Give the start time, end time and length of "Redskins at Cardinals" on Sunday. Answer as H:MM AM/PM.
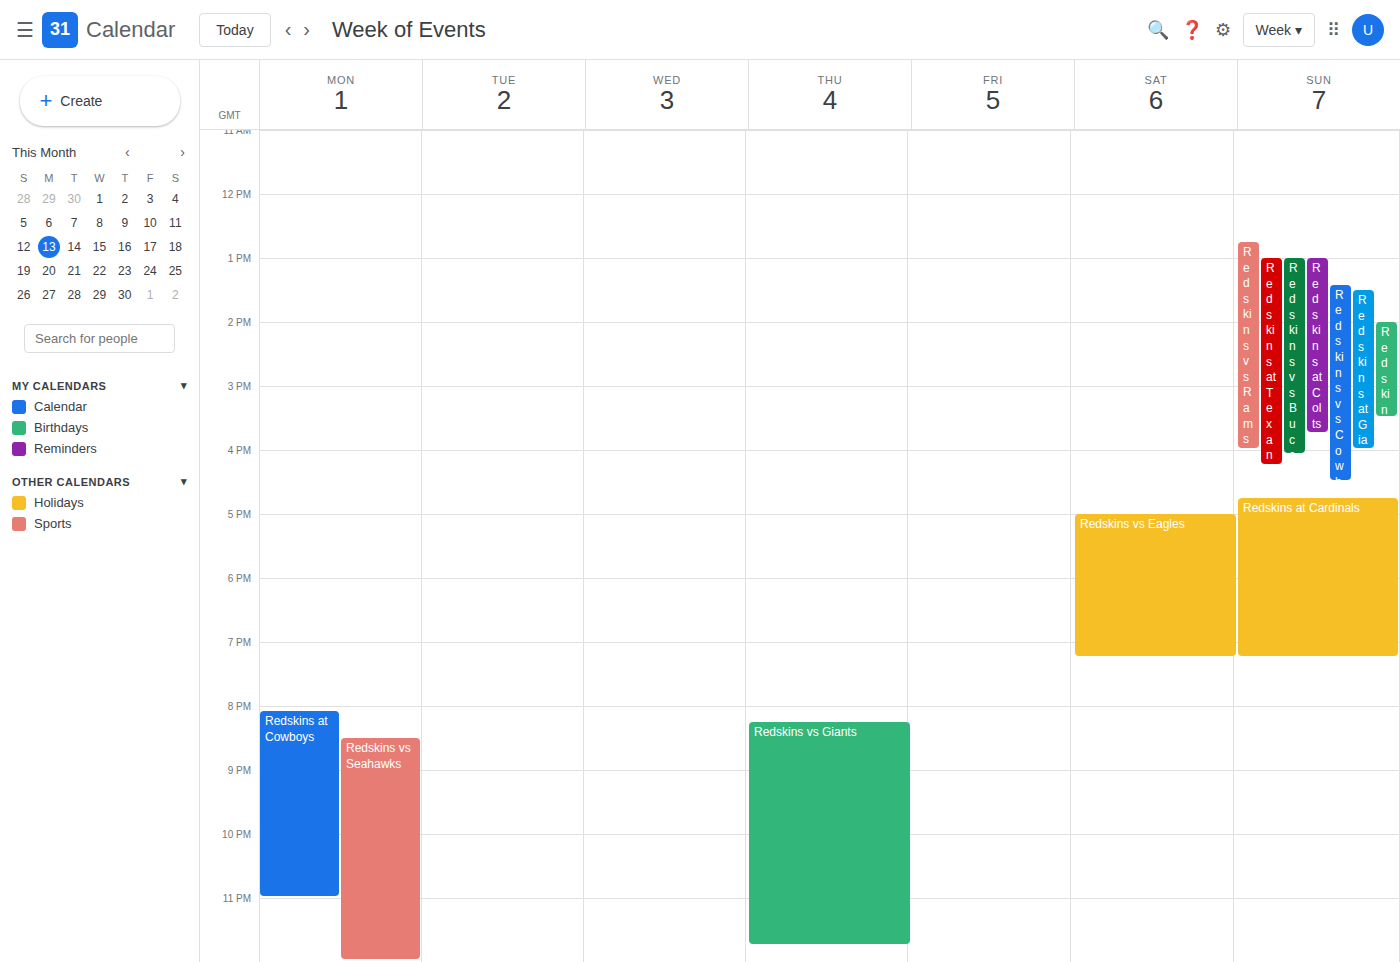
4:45 PM to 7:15 PM, 2 hours 30 minutes